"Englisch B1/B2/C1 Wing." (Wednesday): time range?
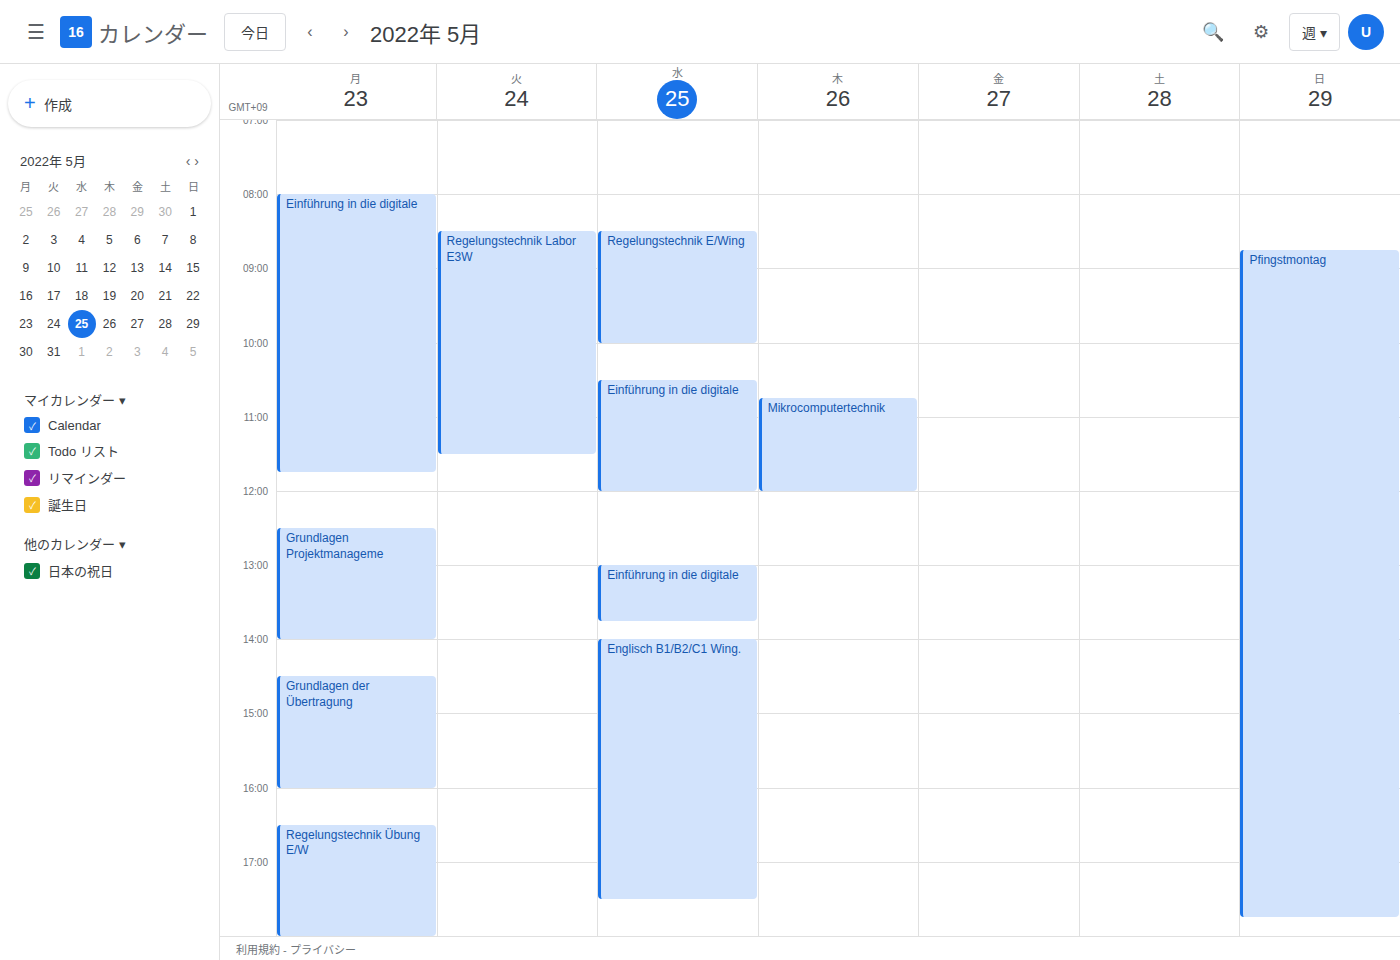
2:00 PM to 5:30 PM